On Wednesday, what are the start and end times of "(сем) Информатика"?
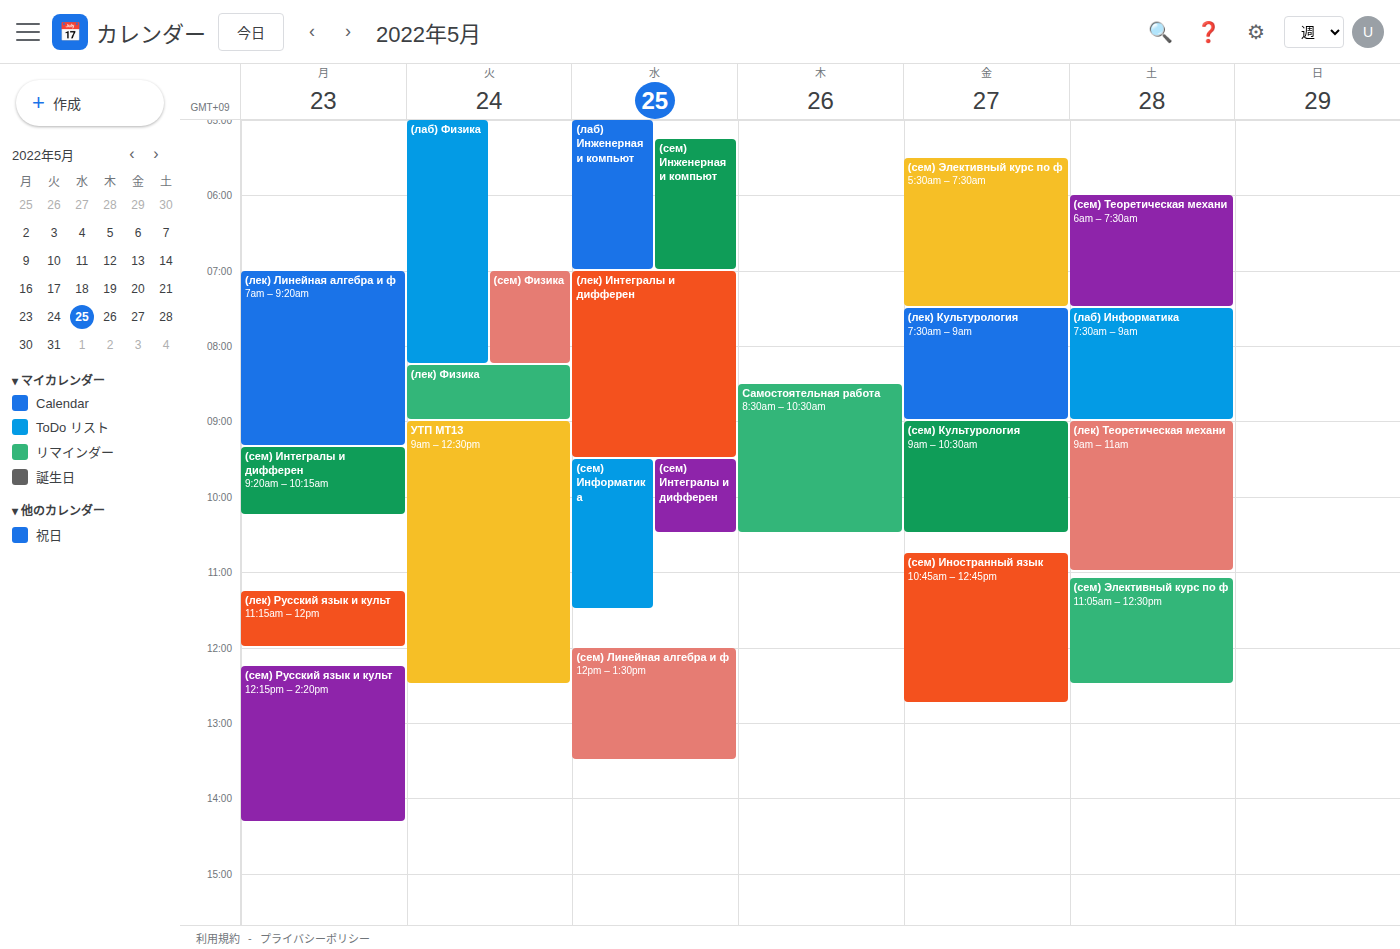
9:30 AM to 11:30 AM